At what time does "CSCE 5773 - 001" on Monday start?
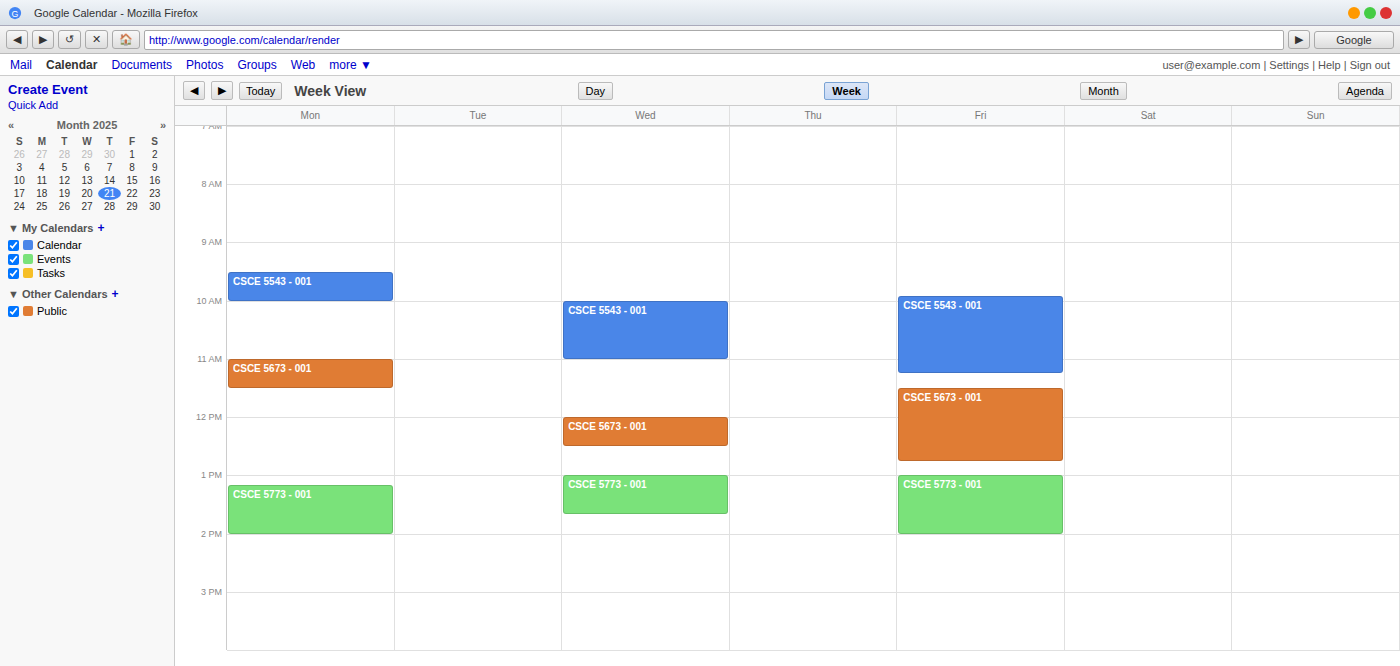
1:10 PM